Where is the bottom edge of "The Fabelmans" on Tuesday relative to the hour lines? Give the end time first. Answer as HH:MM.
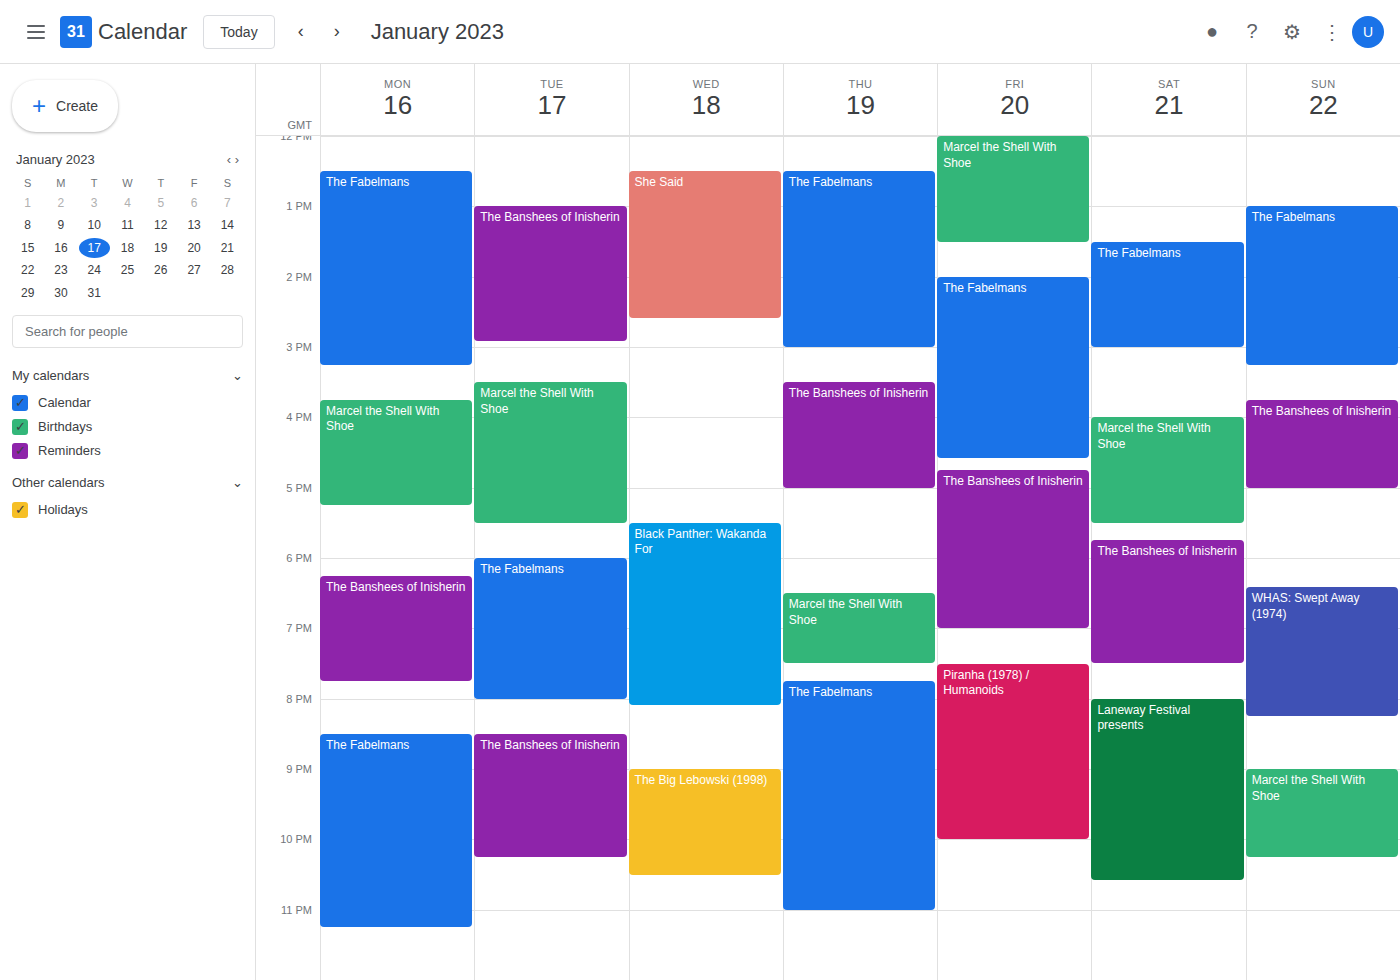
20:00 -- exactly on the 20:00 line.